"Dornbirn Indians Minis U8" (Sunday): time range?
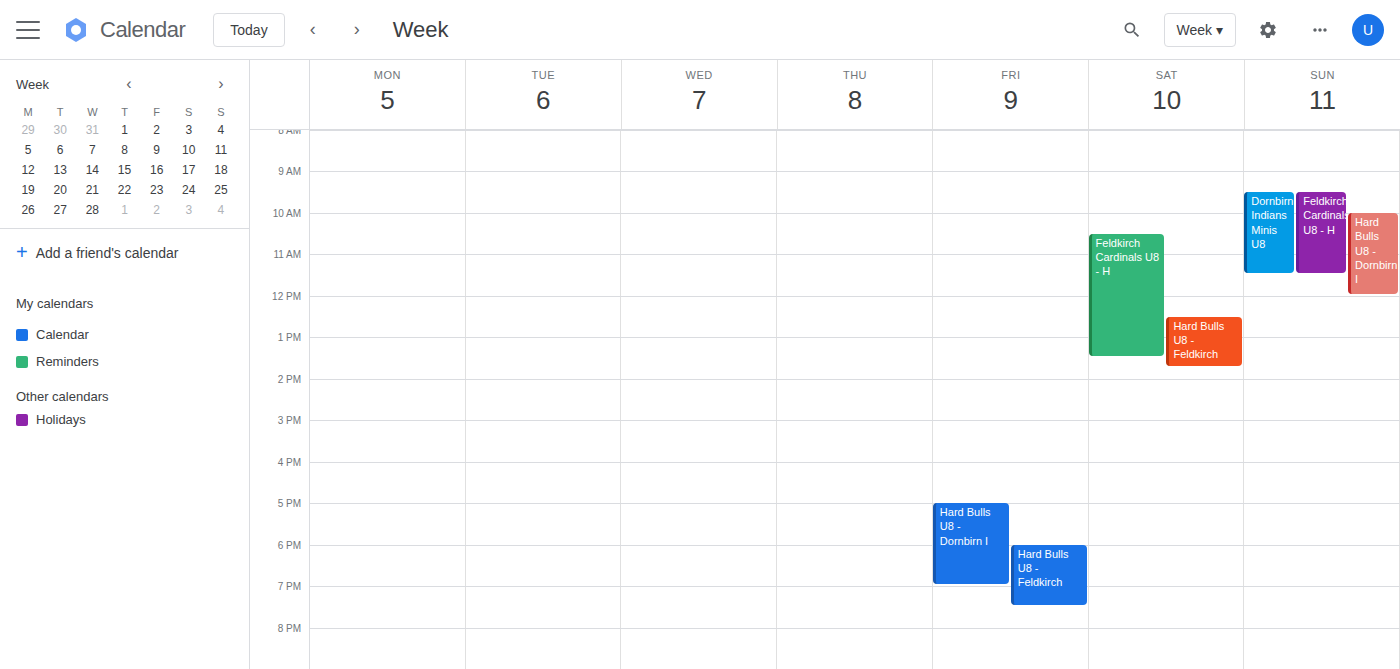
9:30 AM to 11:30 AM